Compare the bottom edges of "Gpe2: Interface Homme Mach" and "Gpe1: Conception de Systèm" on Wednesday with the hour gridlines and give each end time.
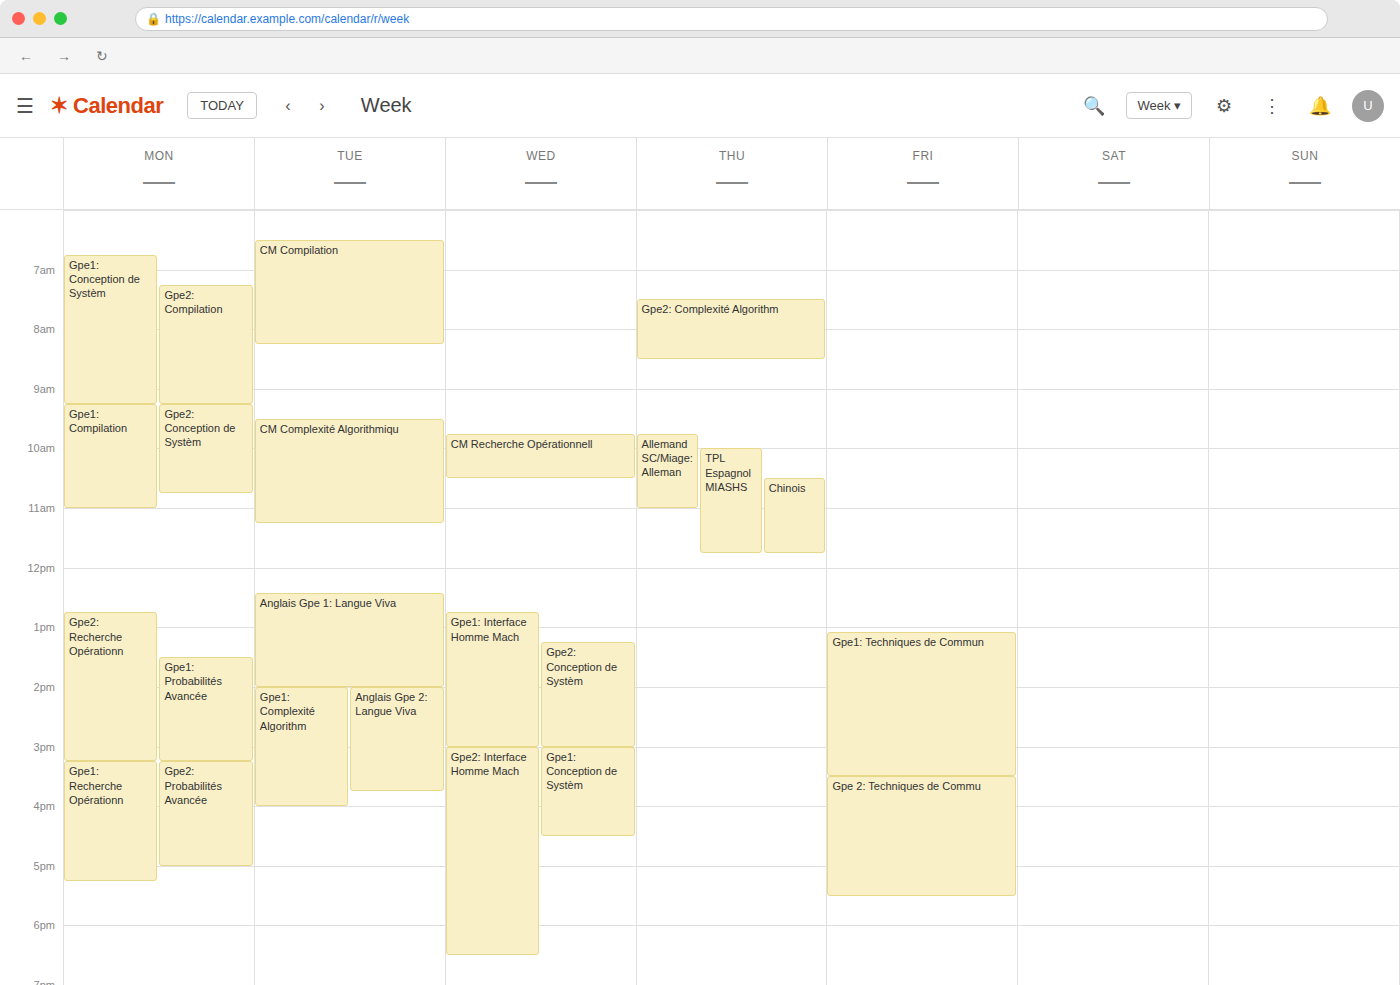
"Gpe2: Interface Homme Mach": 6:30 PM, halfway between the 6 PM and 7 PM lines. "Gpe1: Conception de Systèm": 4:30 PM, halfway between the 4 PM and 5 PM lines.